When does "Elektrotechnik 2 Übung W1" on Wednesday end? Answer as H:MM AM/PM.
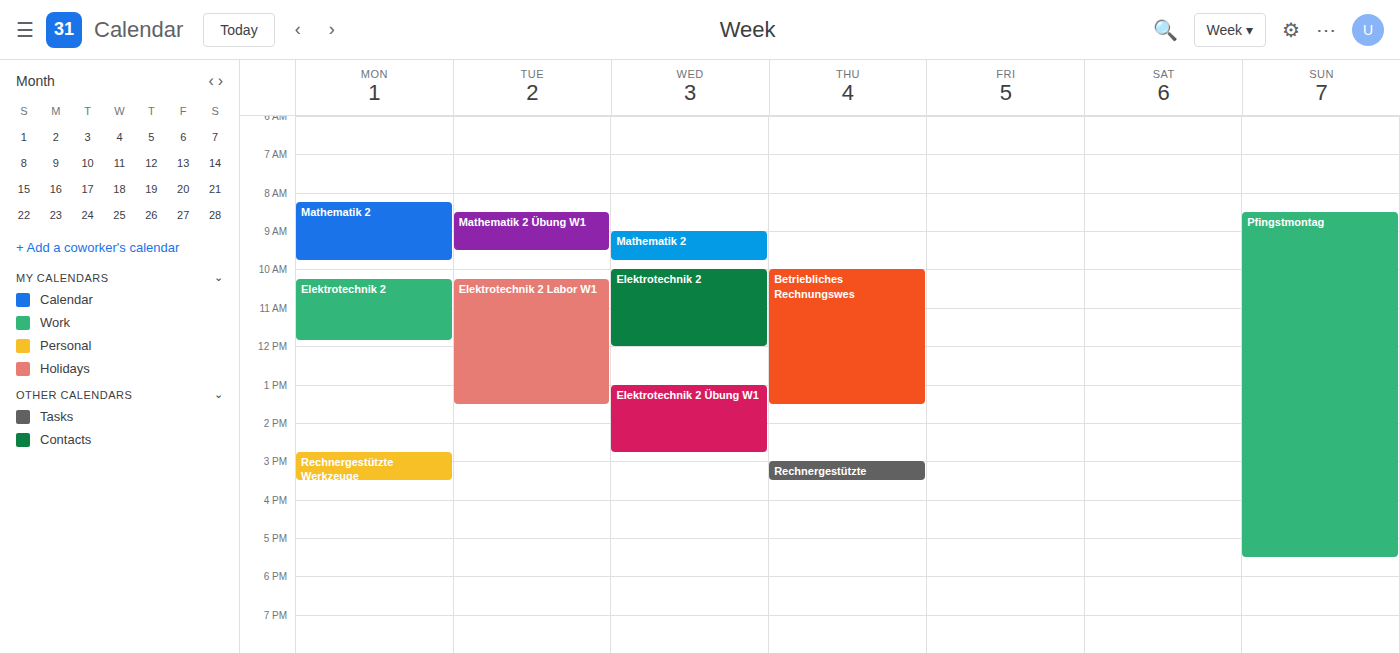
2:45 PM